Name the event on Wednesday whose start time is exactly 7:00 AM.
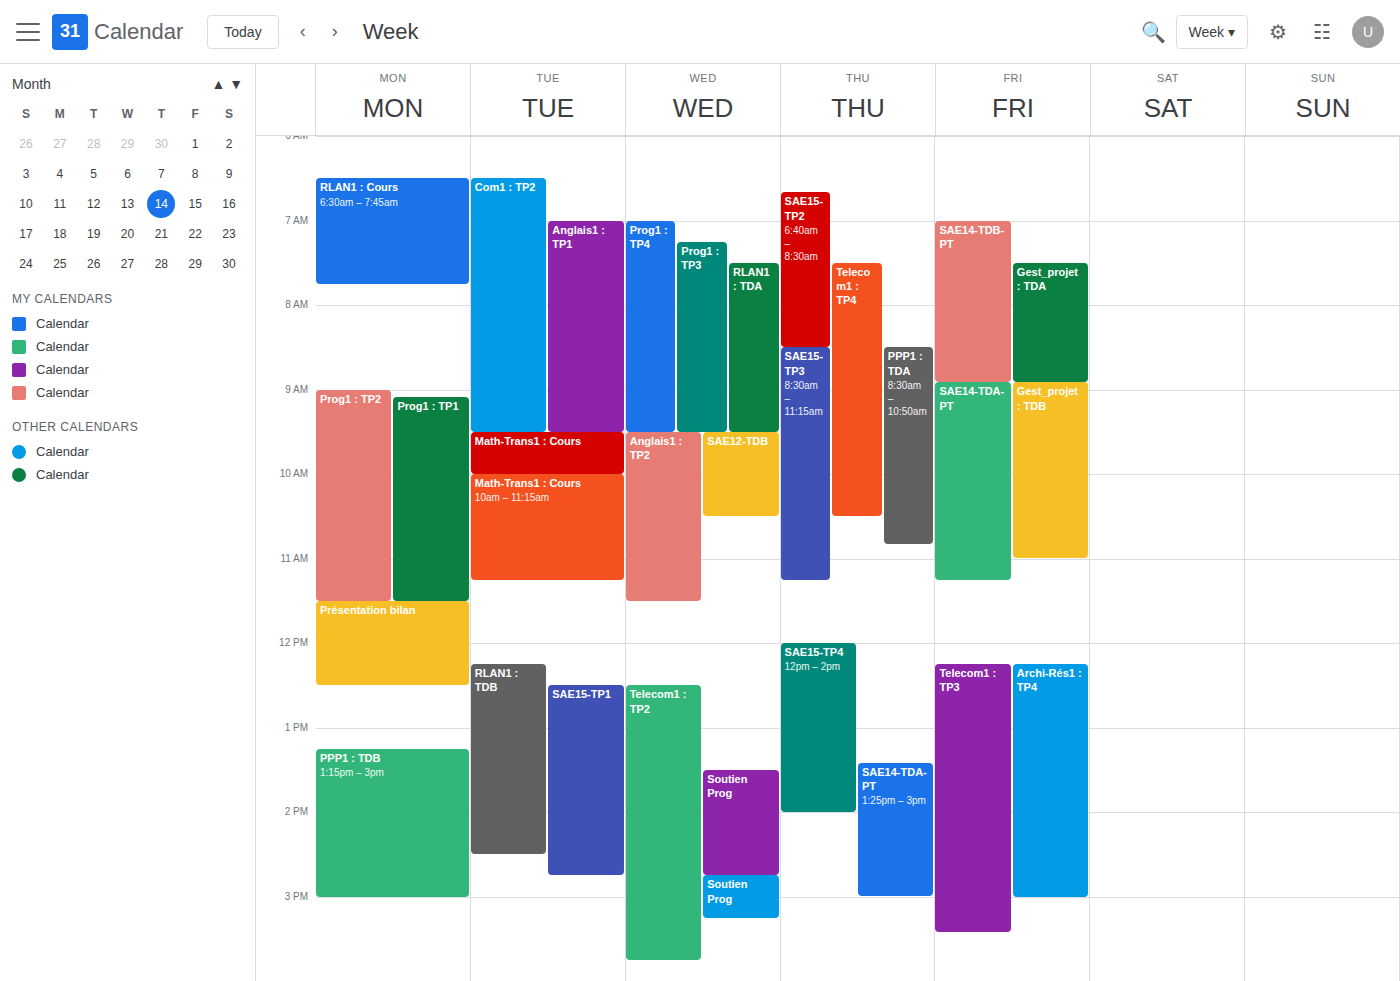
"Prog1 : TP4"